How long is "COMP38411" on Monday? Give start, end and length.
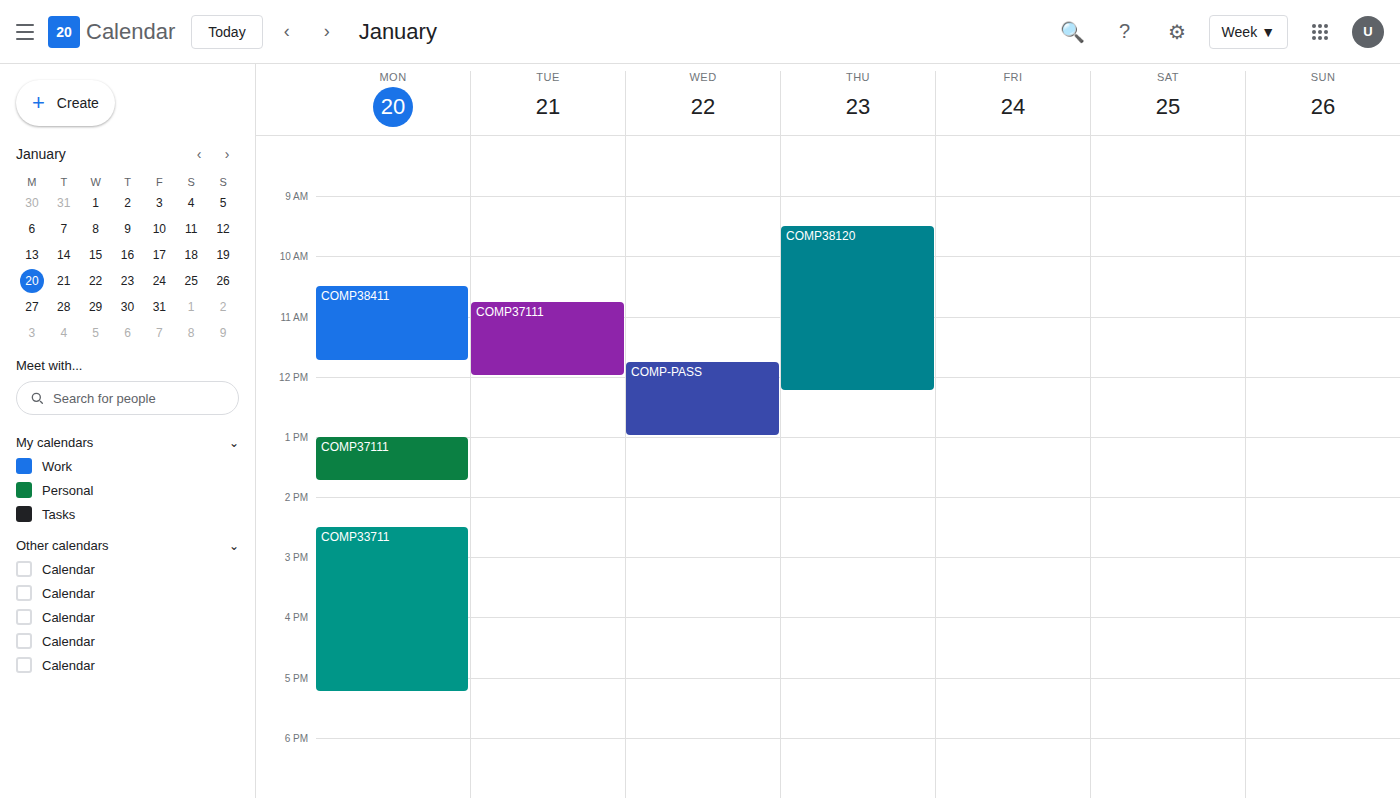
10:30 AM to 11:45 AM, 1 hour 15 minutes